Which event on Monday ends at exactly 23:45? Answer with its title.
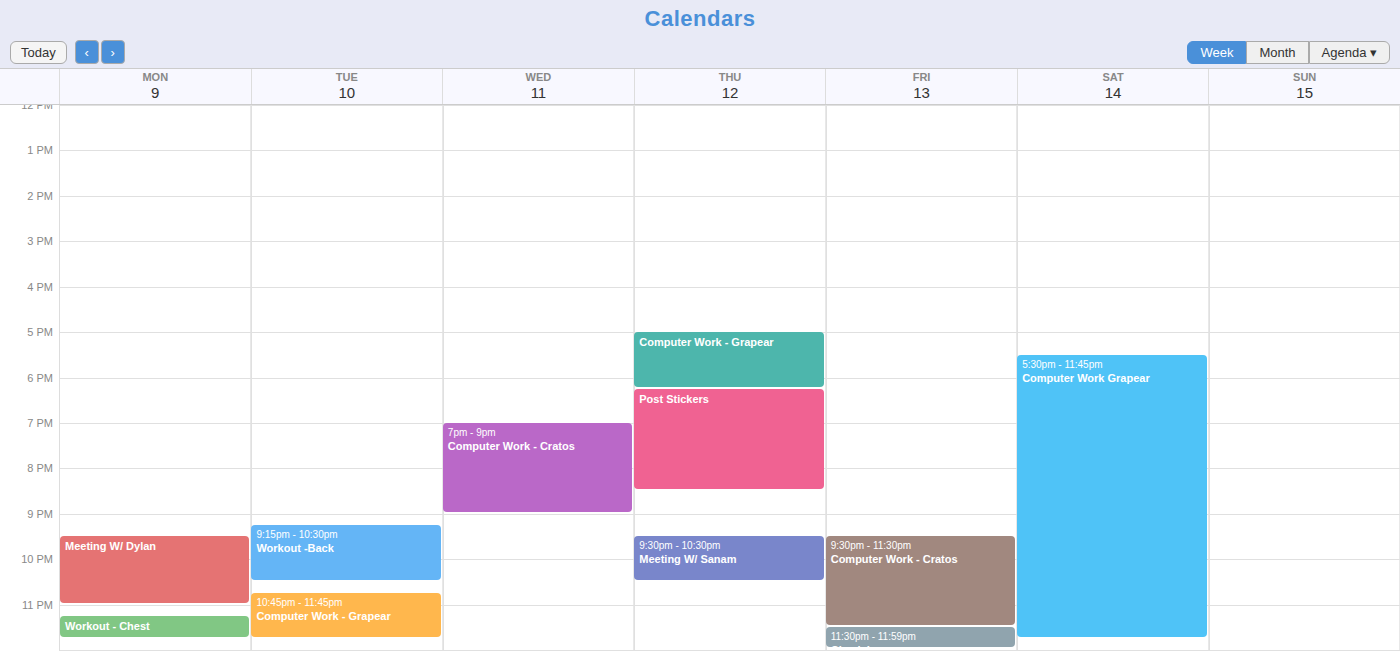
"Workout - Chest"